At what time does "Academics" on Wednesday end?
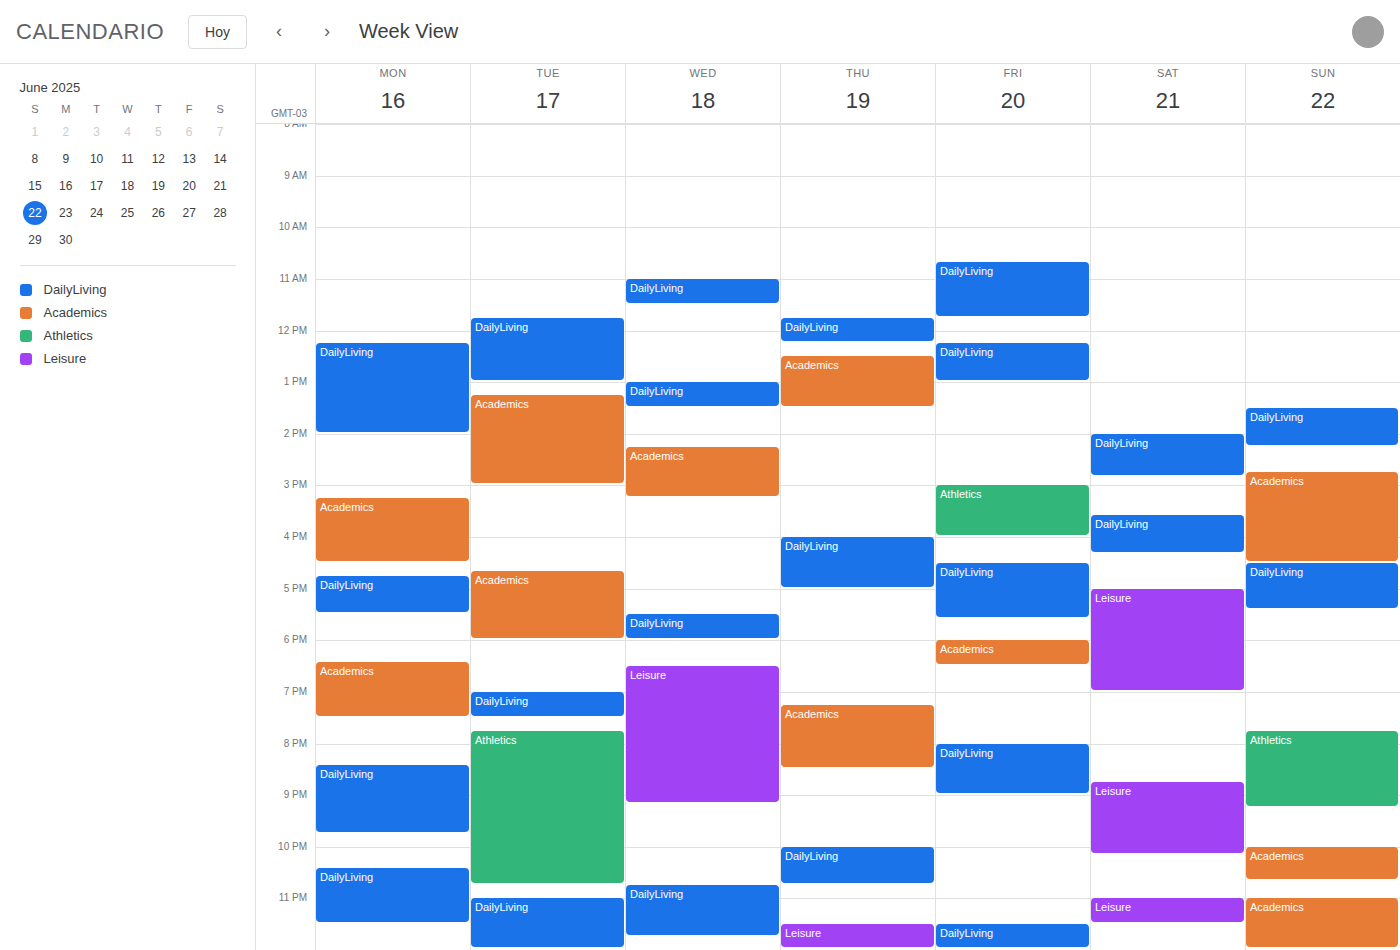
15:15